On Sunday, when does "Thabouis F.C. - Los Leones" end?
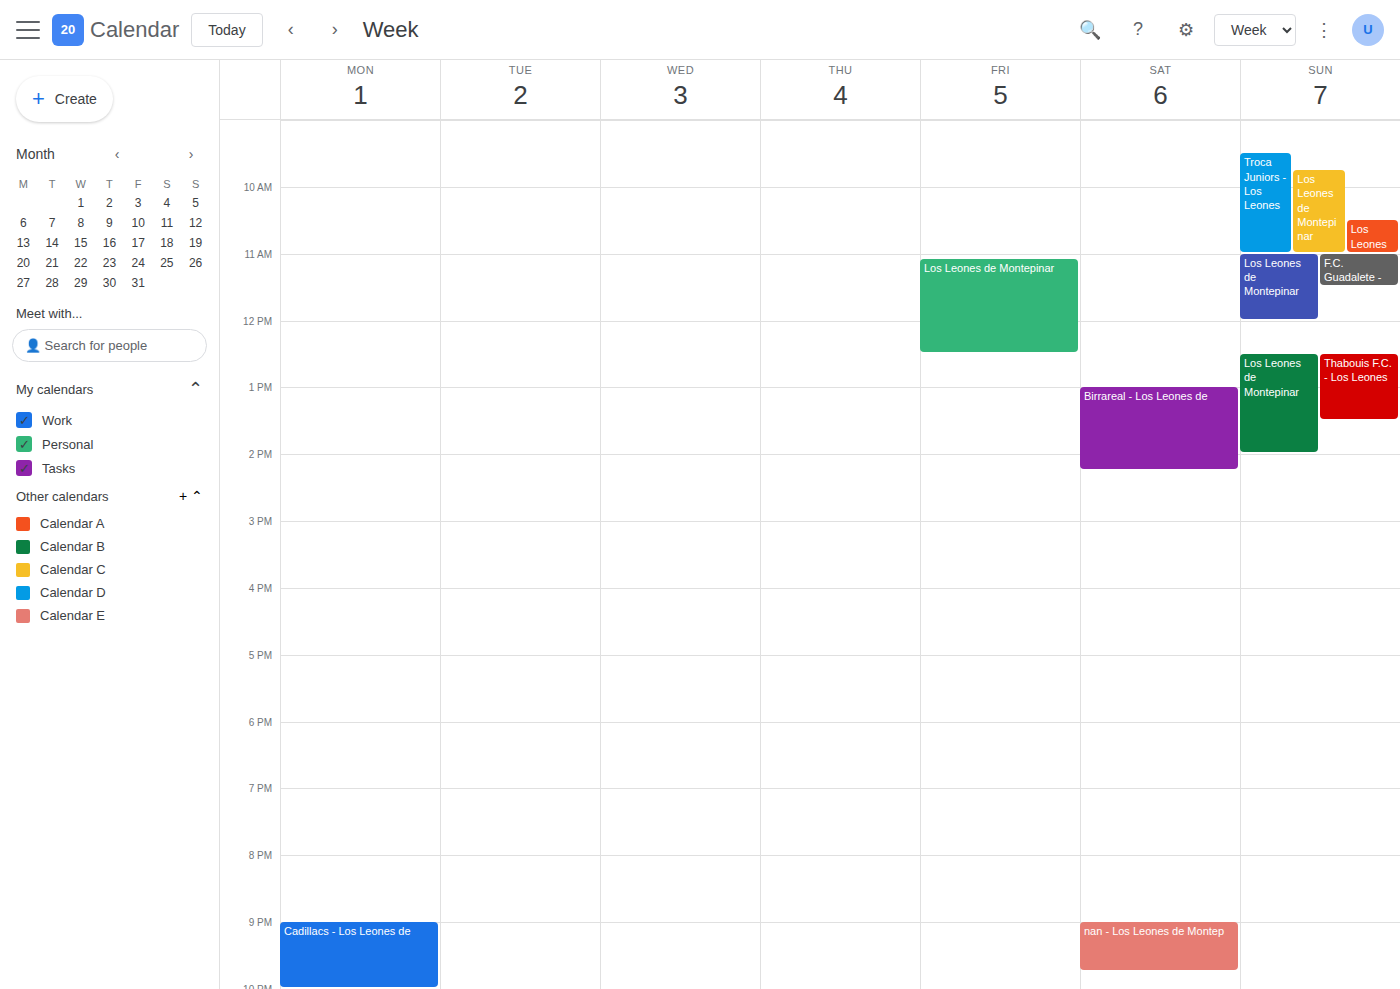
1:30 PM